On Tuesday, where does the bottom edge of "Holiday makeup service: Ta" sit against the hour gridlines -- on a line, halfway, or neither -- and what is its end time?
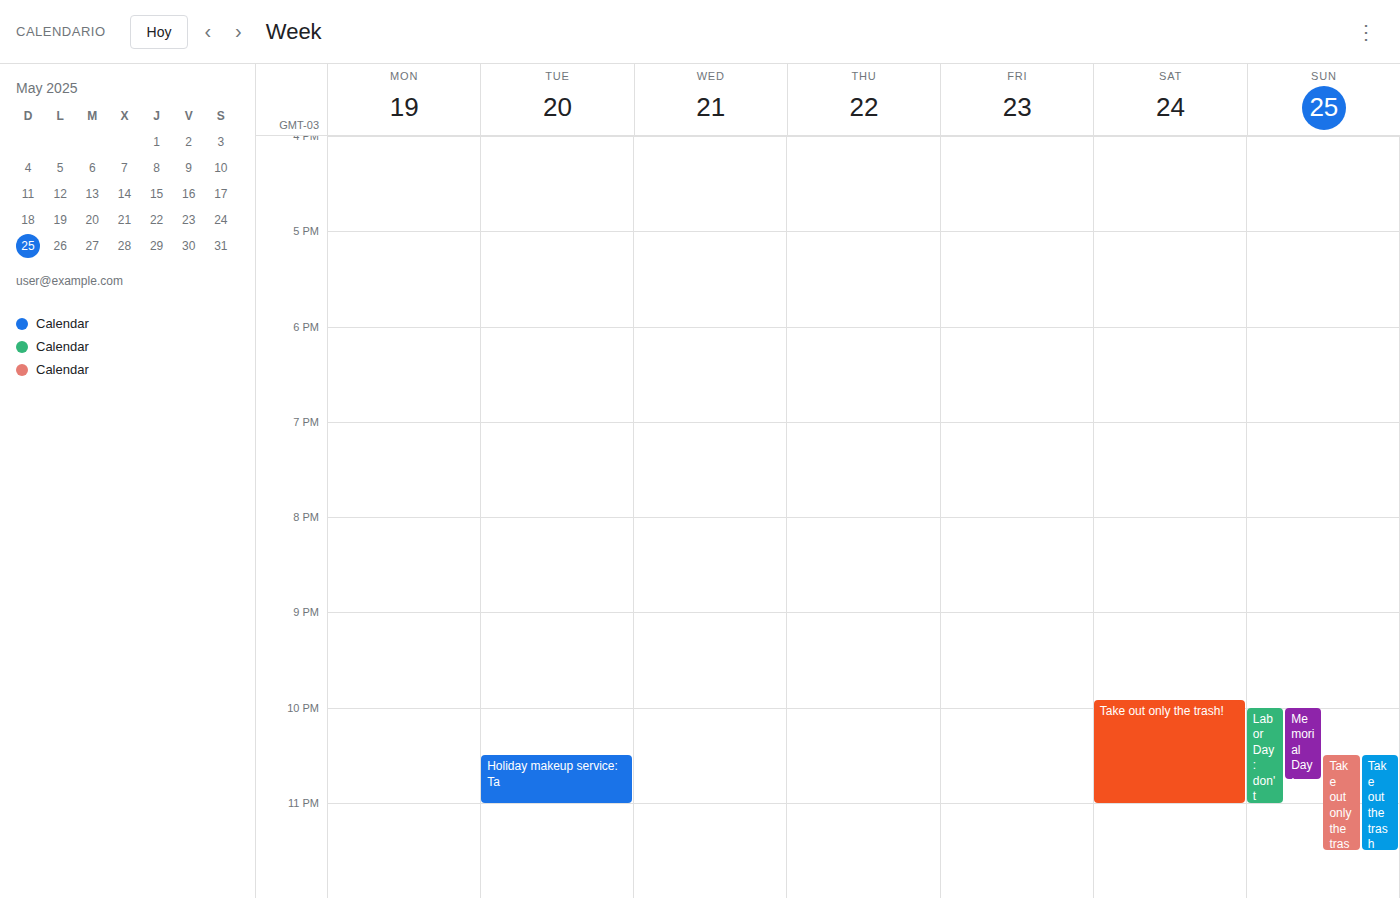
23:00 -- exactly on the 23:00 line.